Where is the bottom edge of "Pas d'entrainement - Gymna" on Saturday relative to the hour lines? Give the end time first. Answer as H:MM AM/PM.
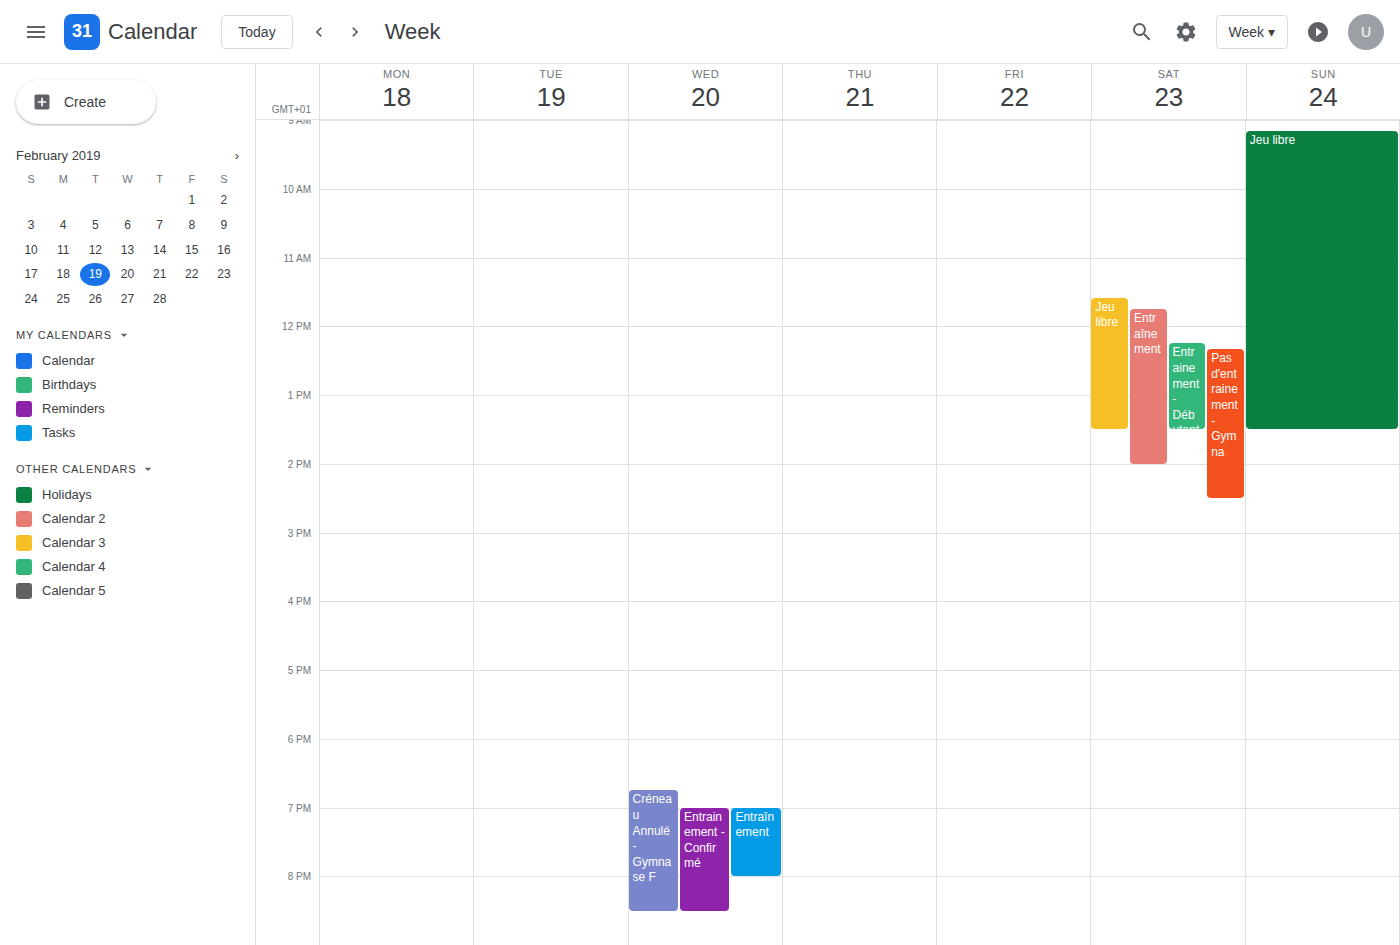
2:30 PM -- halfway between the 2 PM and 3 PM lines.